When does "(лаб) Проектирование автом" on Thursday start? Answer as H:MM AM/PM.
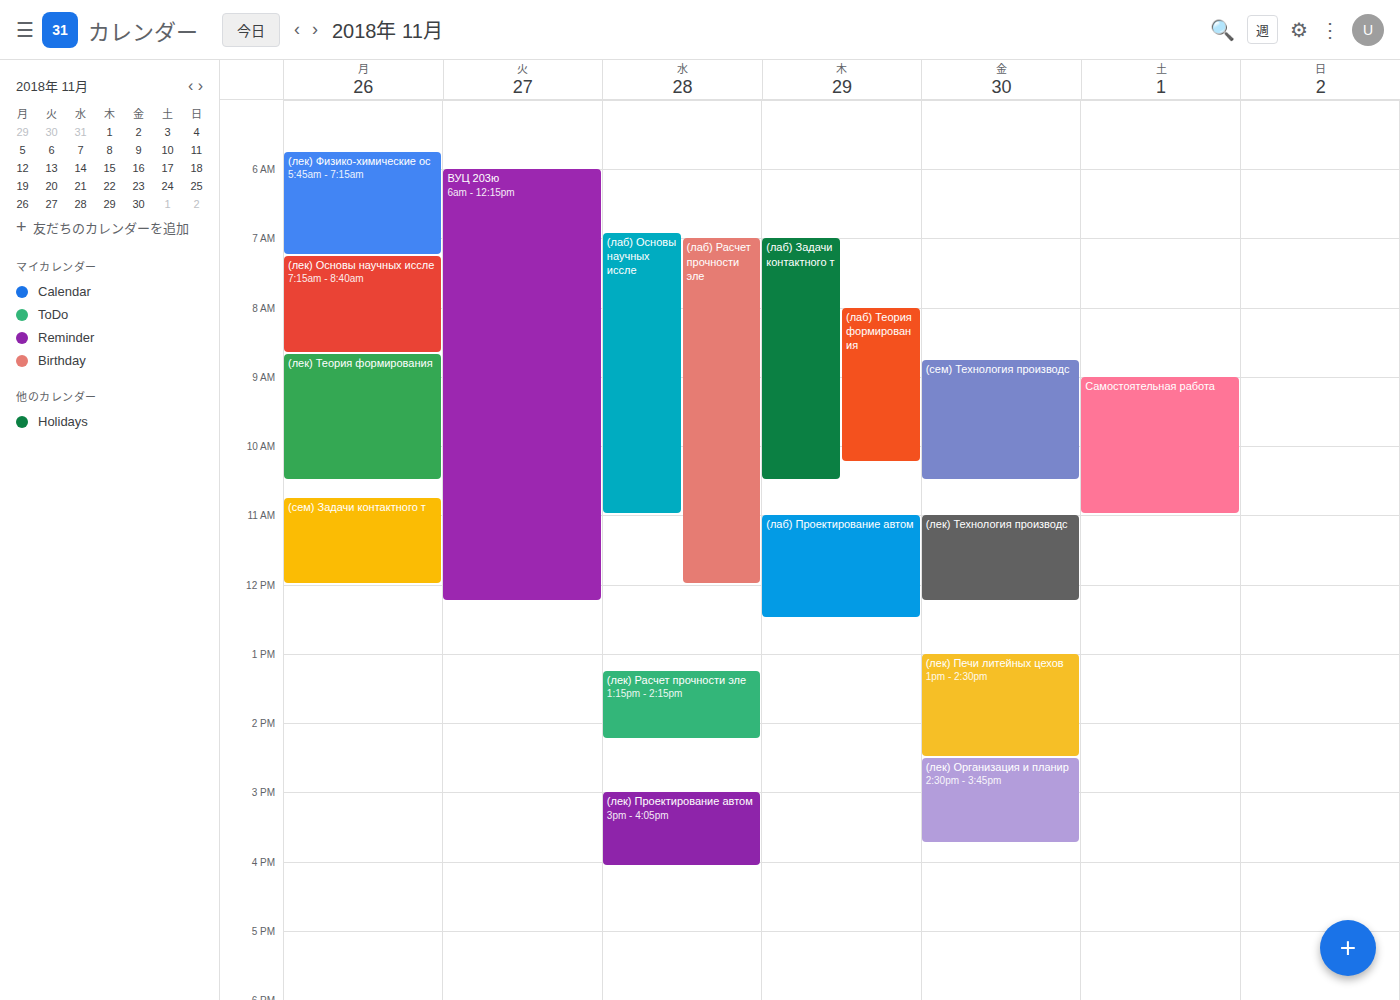
11:00 AM